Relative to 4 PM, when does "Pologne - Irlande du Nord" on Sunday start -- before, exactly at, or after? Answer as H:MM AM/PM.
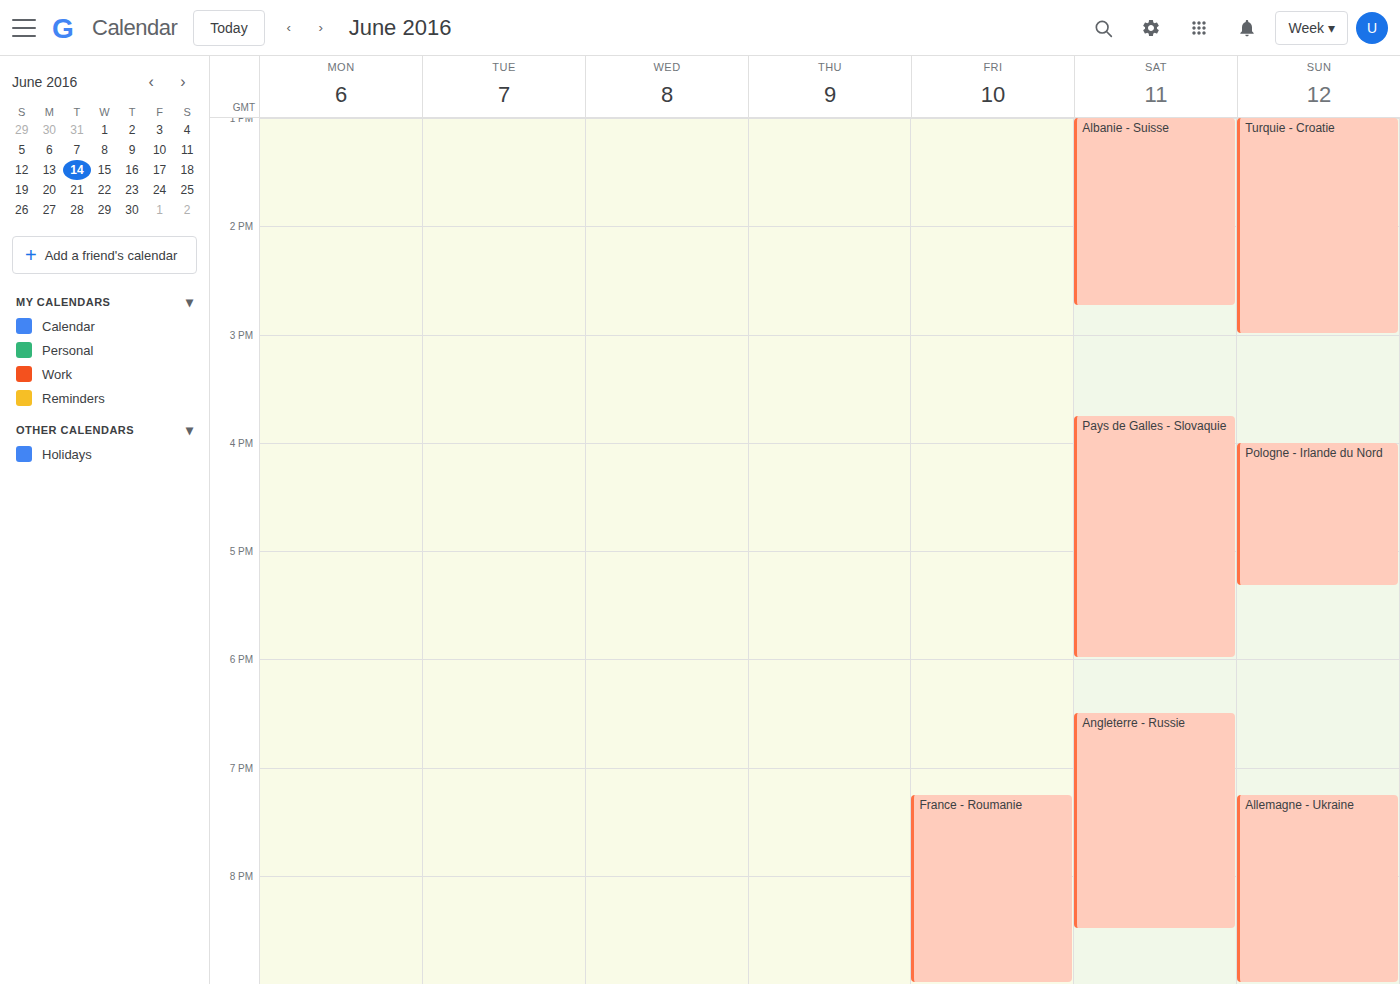
4:00 PM -- exactly at 4 PM, on the 4 PM line.